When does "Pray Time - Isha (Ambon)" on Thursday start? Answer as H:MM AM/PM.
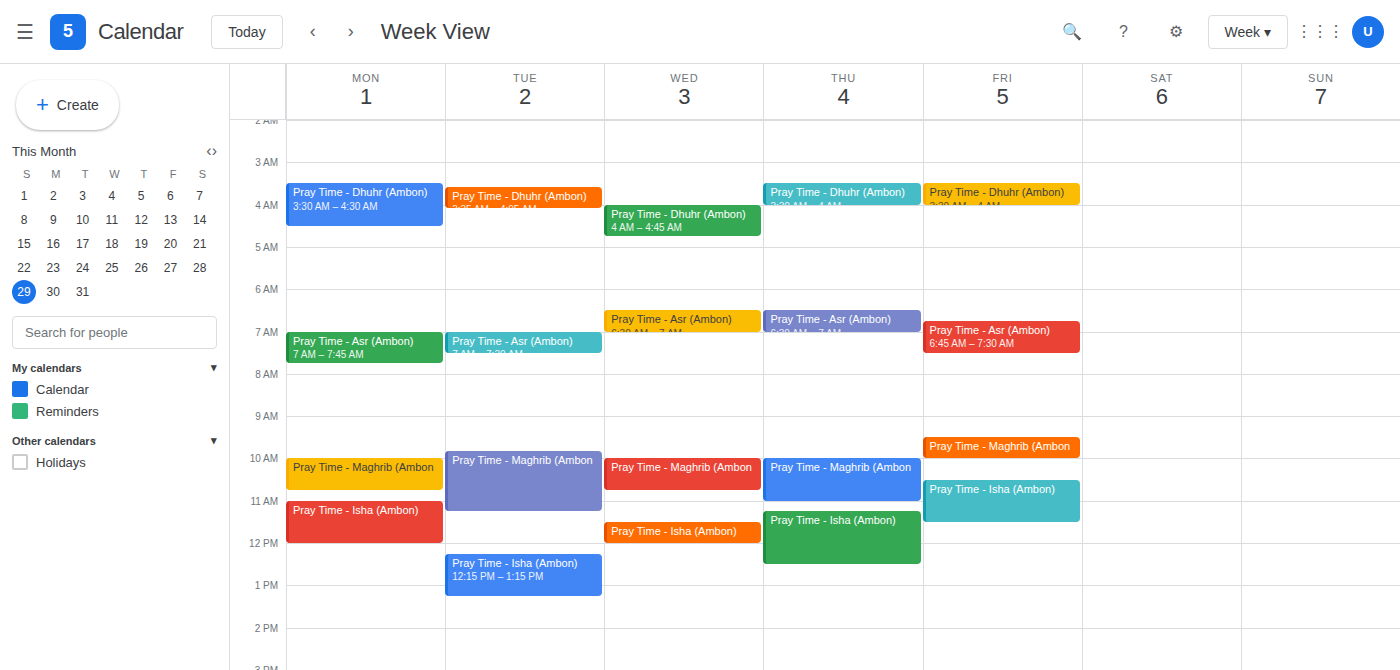
11:15 AM